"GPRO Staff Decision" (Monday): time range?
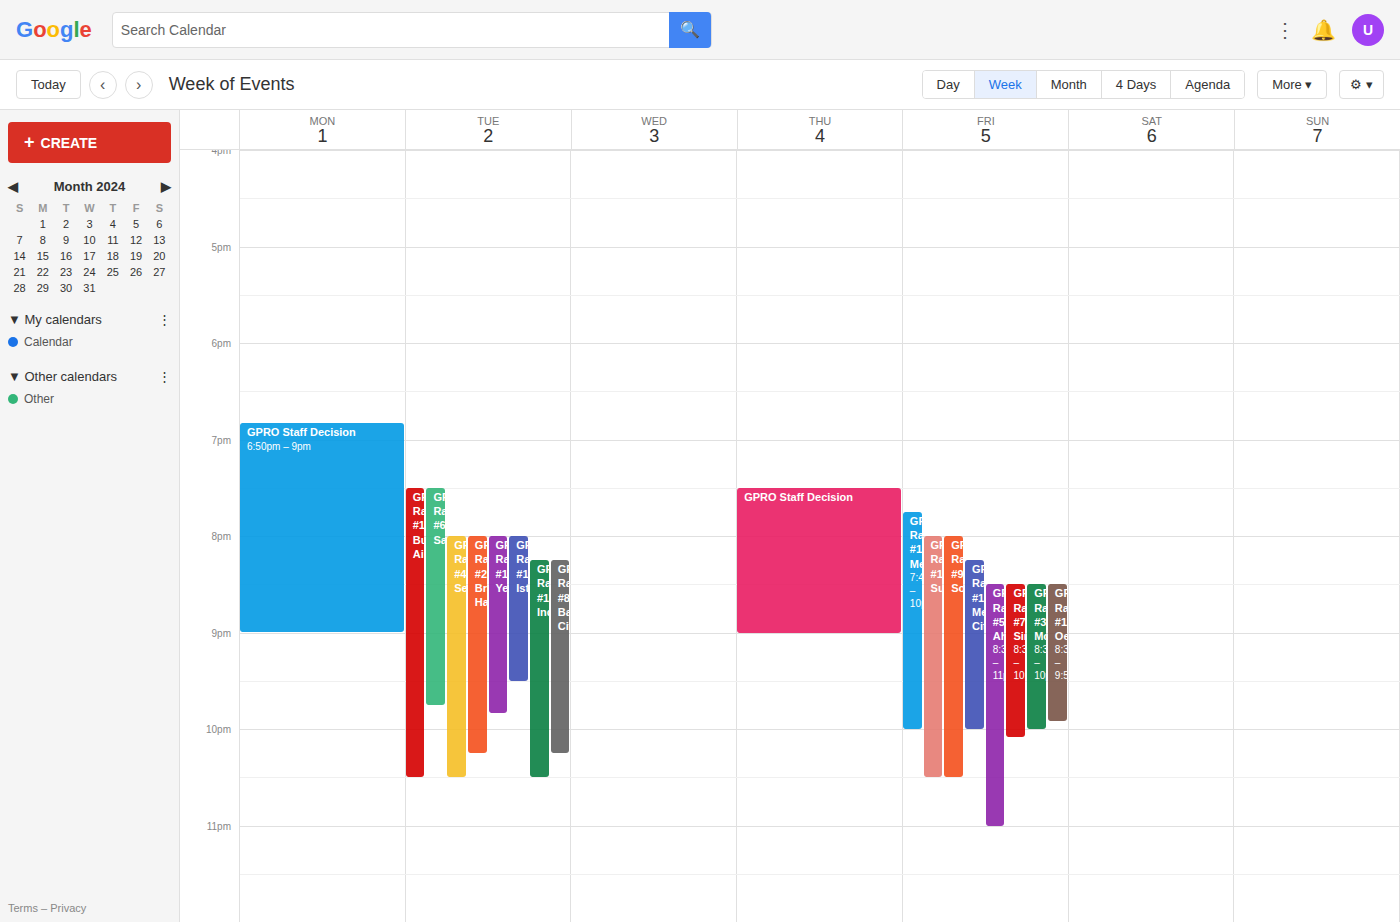
6:50 PM to 9:00 PM